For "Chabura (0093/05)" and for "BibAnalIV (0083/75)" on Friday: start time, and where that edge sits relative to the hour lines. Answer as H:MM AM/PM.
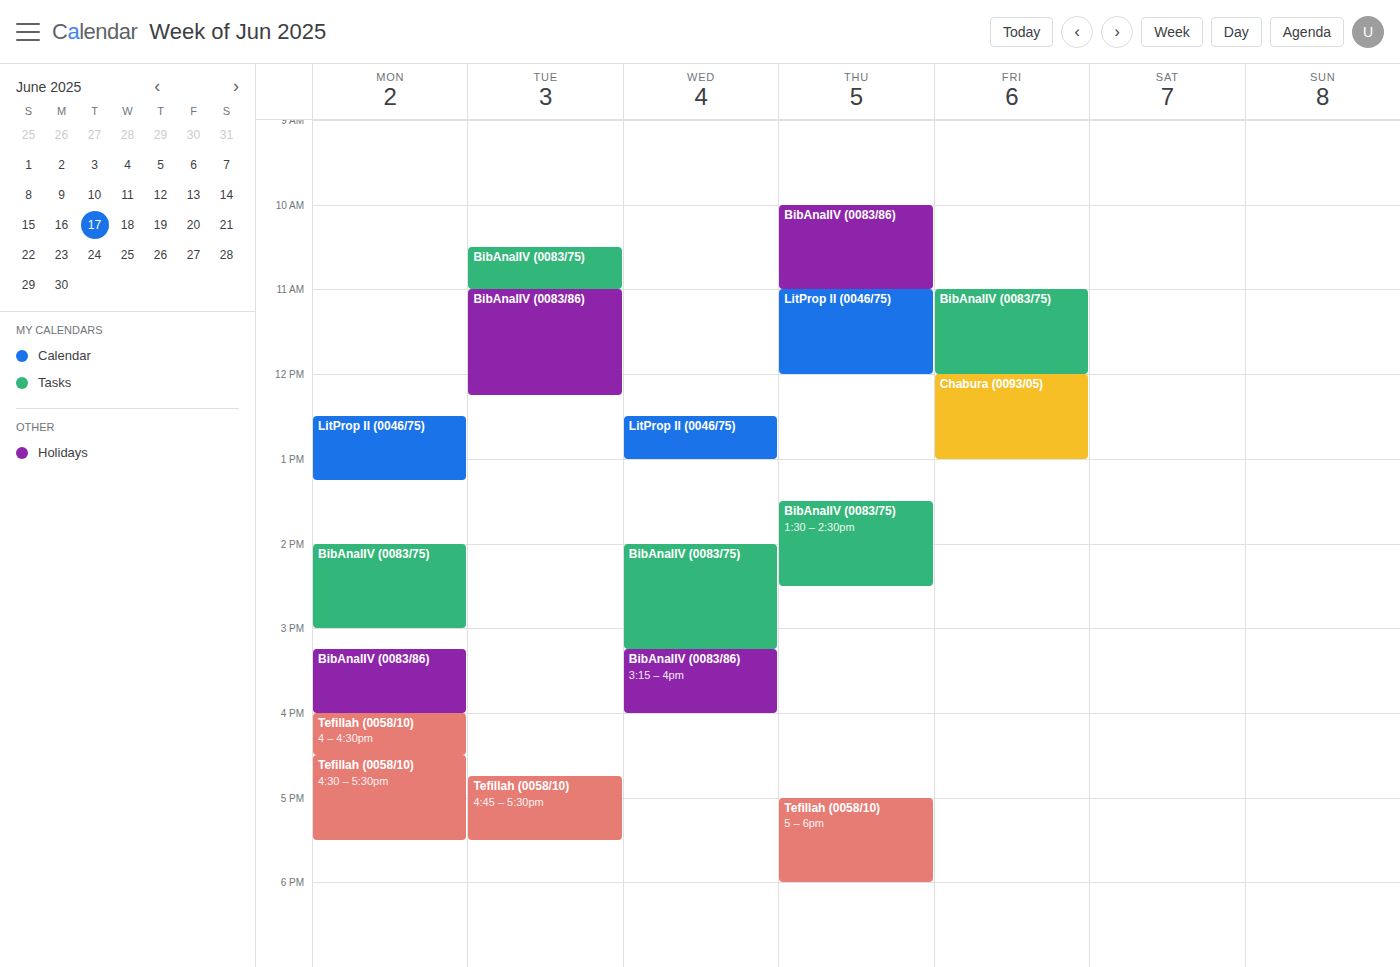
"Chabura (0093/05)": 12:00 PM, exactly on the 12 PM line. "BibAnalIV (0083/75)": 11:00 AM, exactly on the 11 AM line.